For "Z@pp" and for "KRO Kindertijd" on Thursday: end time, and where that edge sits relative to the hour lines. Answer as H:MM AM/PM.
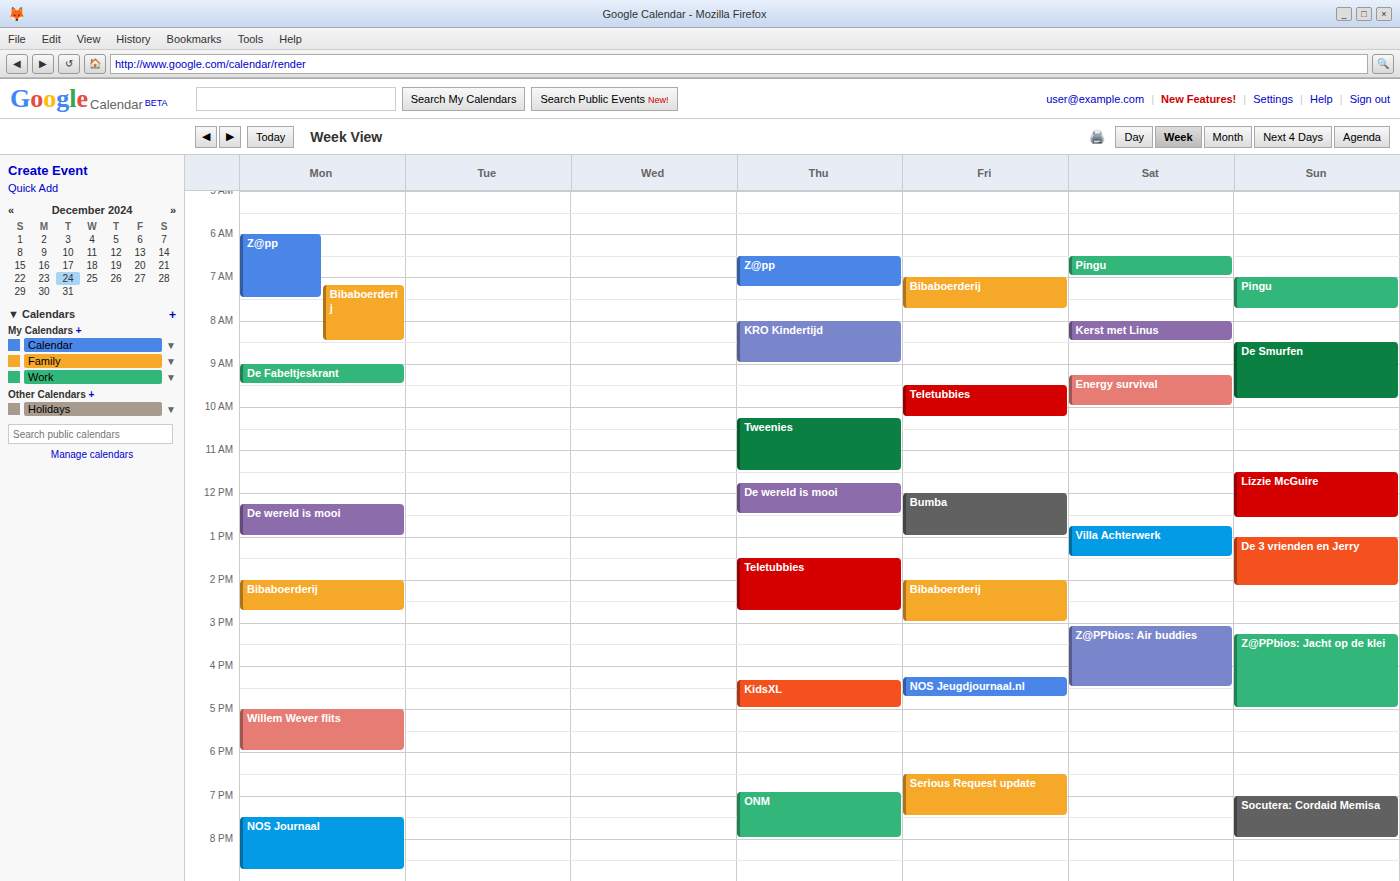
"Z@pp": 7:15 AM, neither: a quarter of the way from the 7 AM line to the 8 AM line. "KRO Kindertijd": 9:00 AM, exactly on the 9 AM line.